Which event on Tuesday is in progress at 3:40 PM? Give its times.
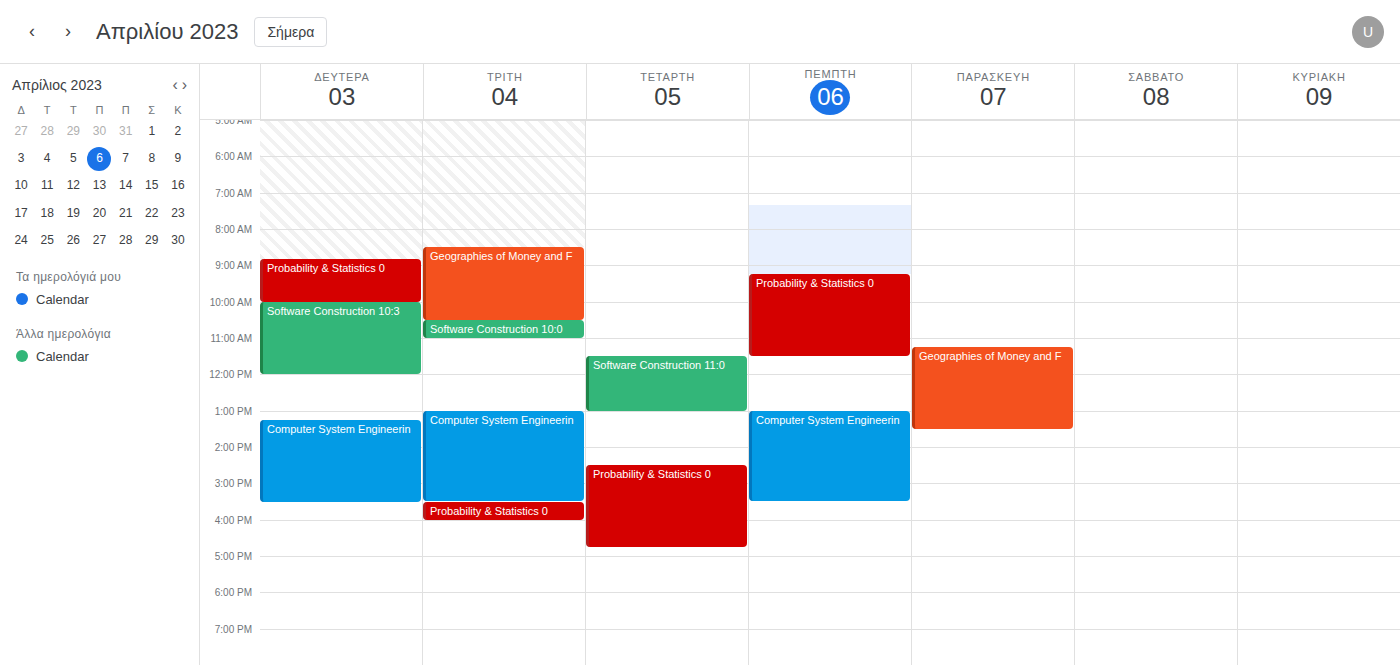
"Probability & Statistics 0", 3:30 PM to 4:00 PM